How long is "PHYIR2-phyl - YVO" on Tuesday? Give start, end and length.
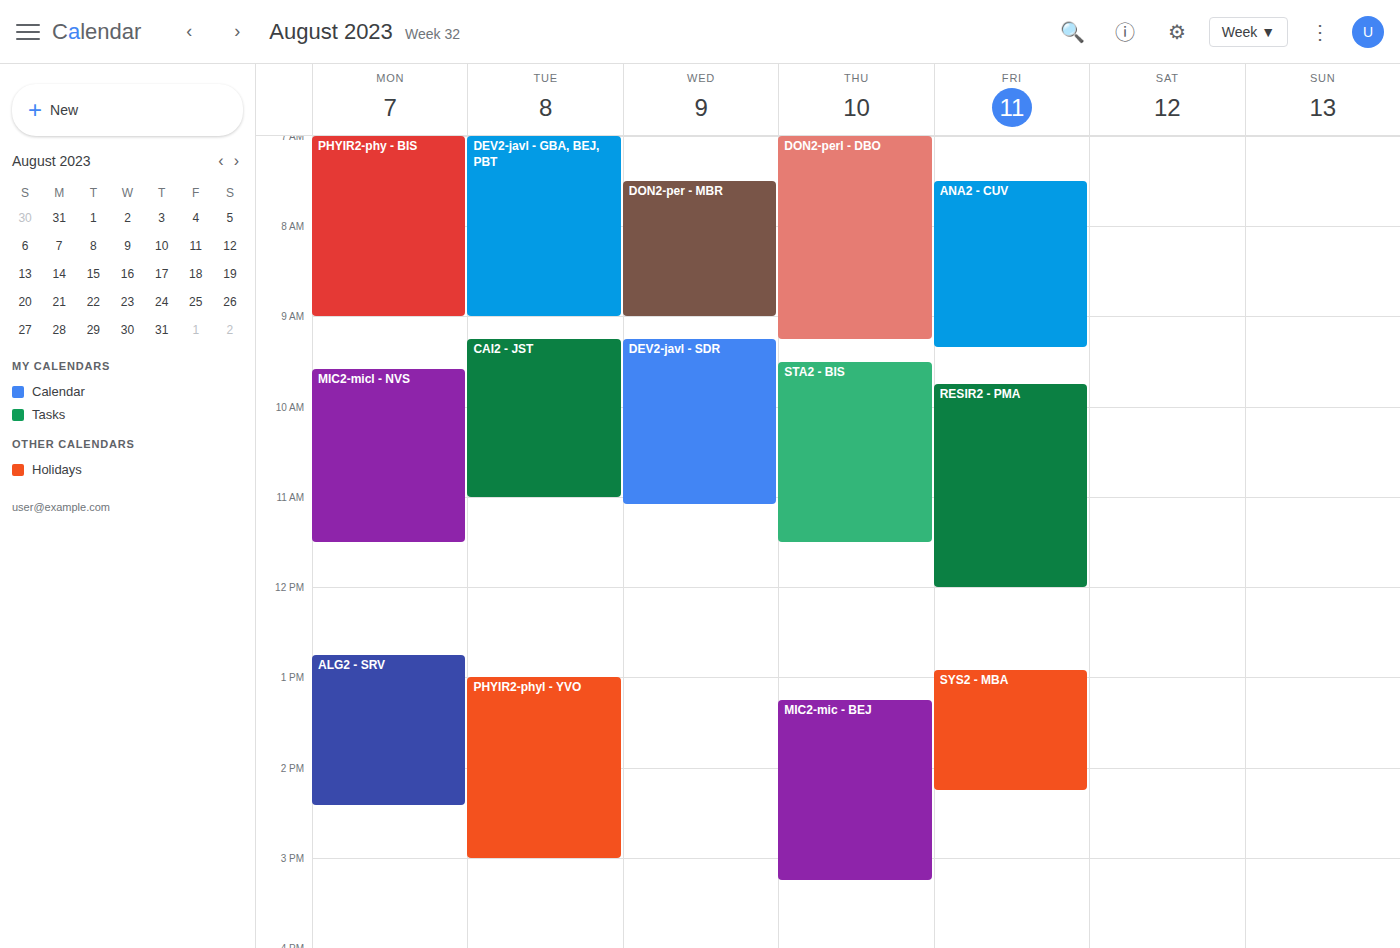
13:00 to 15:00, 2 hours